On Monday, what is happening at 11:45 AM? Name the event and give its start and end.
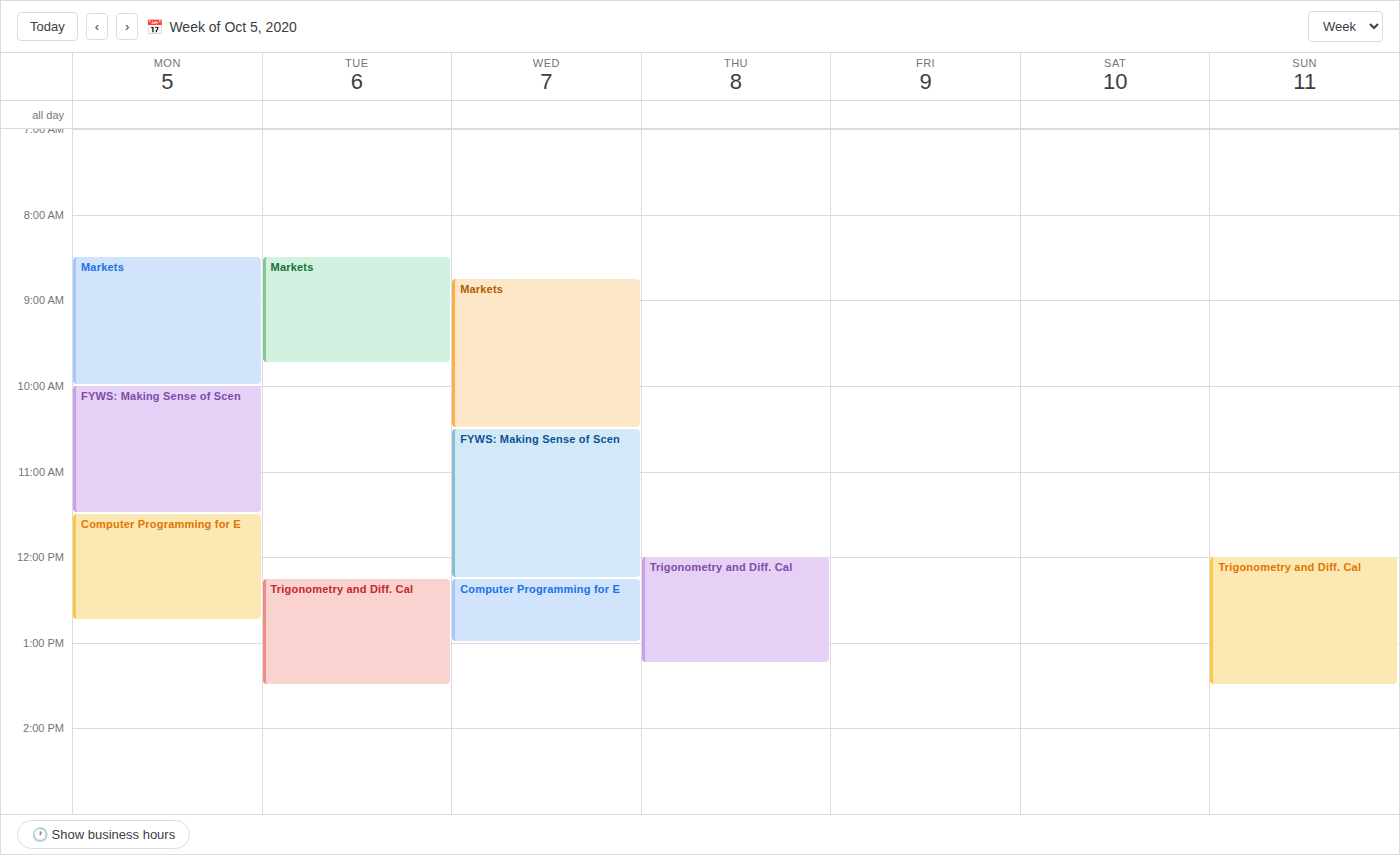
"Computer Programming for E", 11:30 AM to 12:45 PM